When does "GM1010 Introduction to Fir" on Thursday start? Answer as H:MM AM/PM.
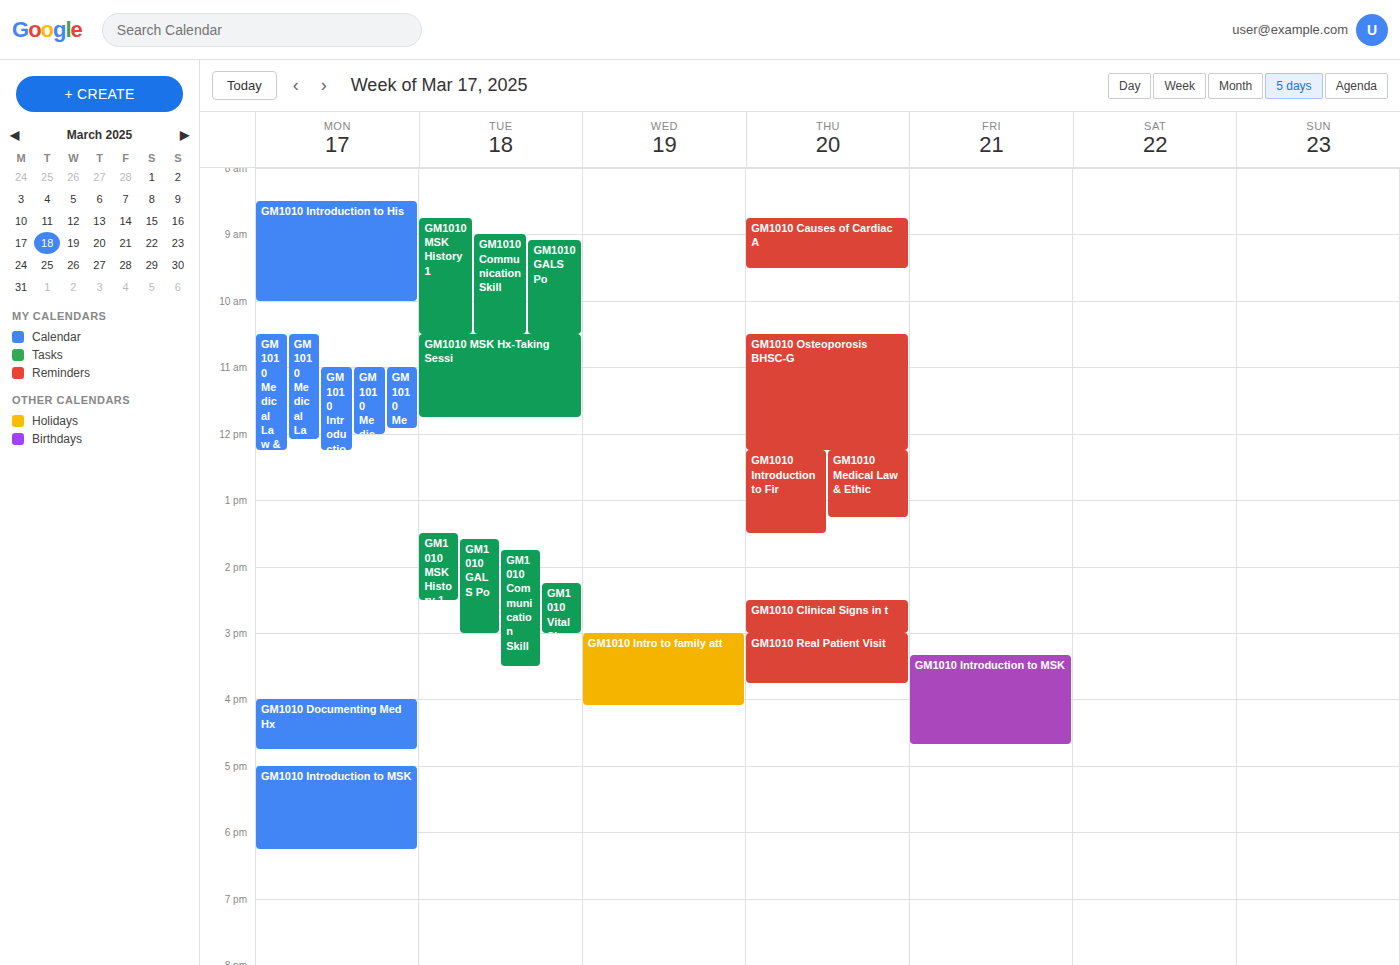
12:15 PM